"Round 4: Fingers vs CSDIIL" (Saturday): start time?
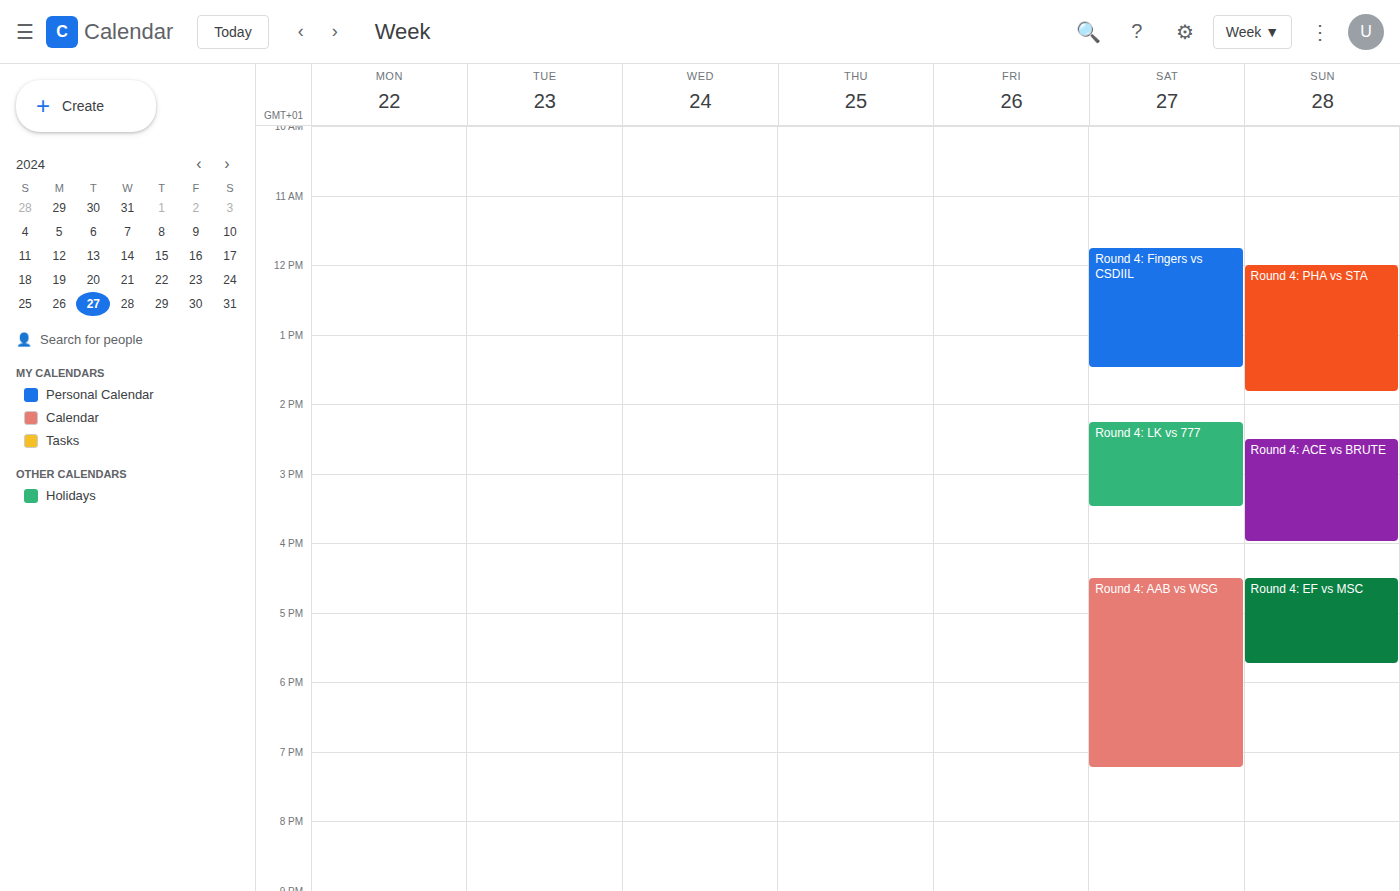
11:45 AM